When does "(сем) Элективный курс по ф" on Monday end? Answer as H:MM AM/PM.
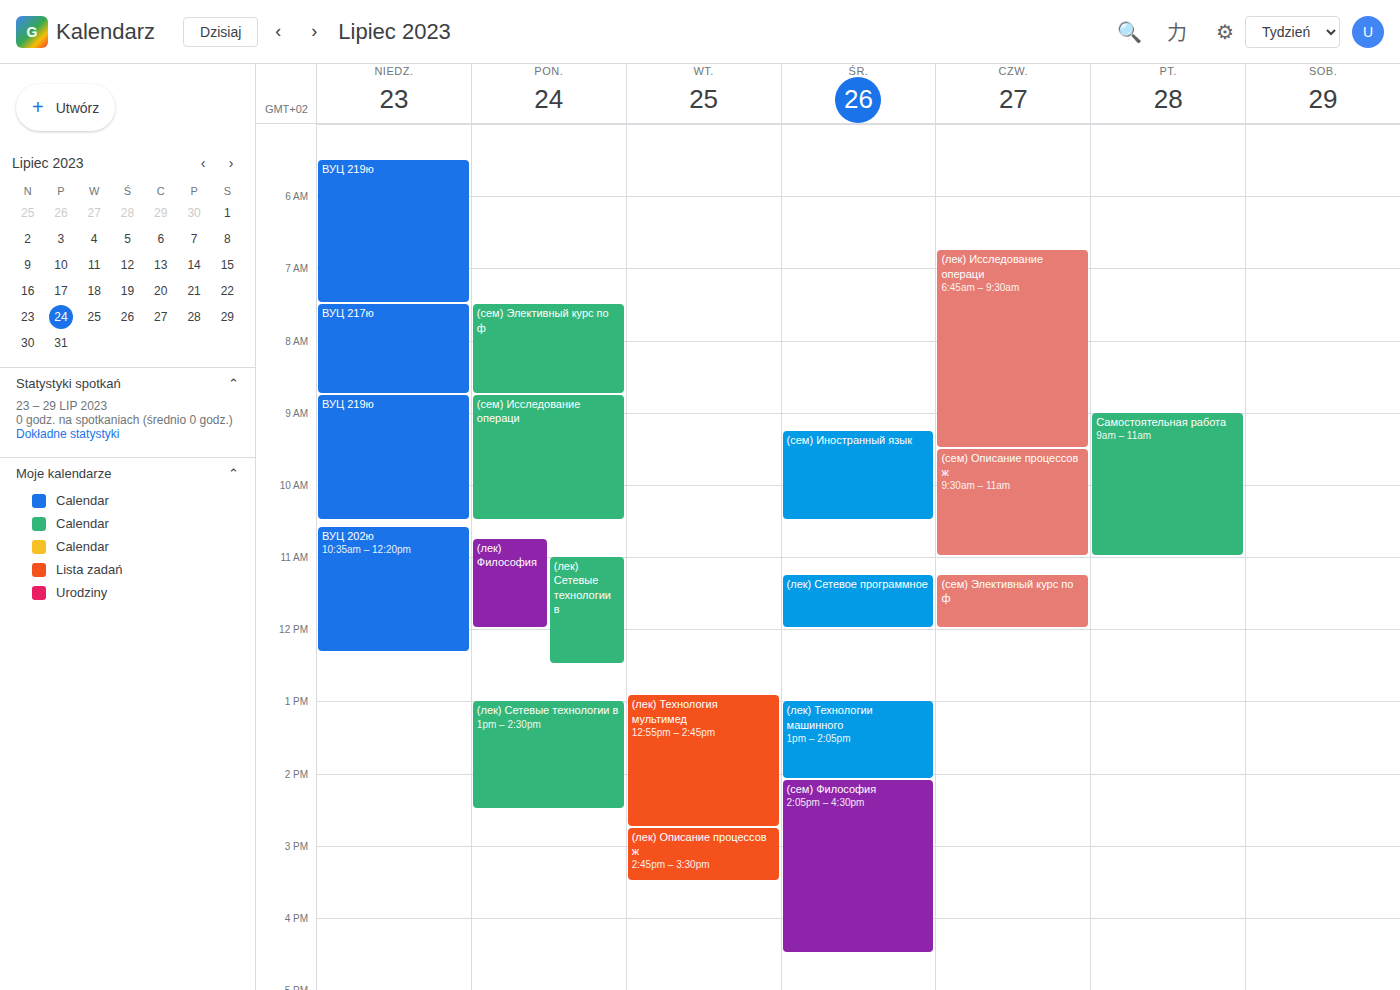
8:45 AM